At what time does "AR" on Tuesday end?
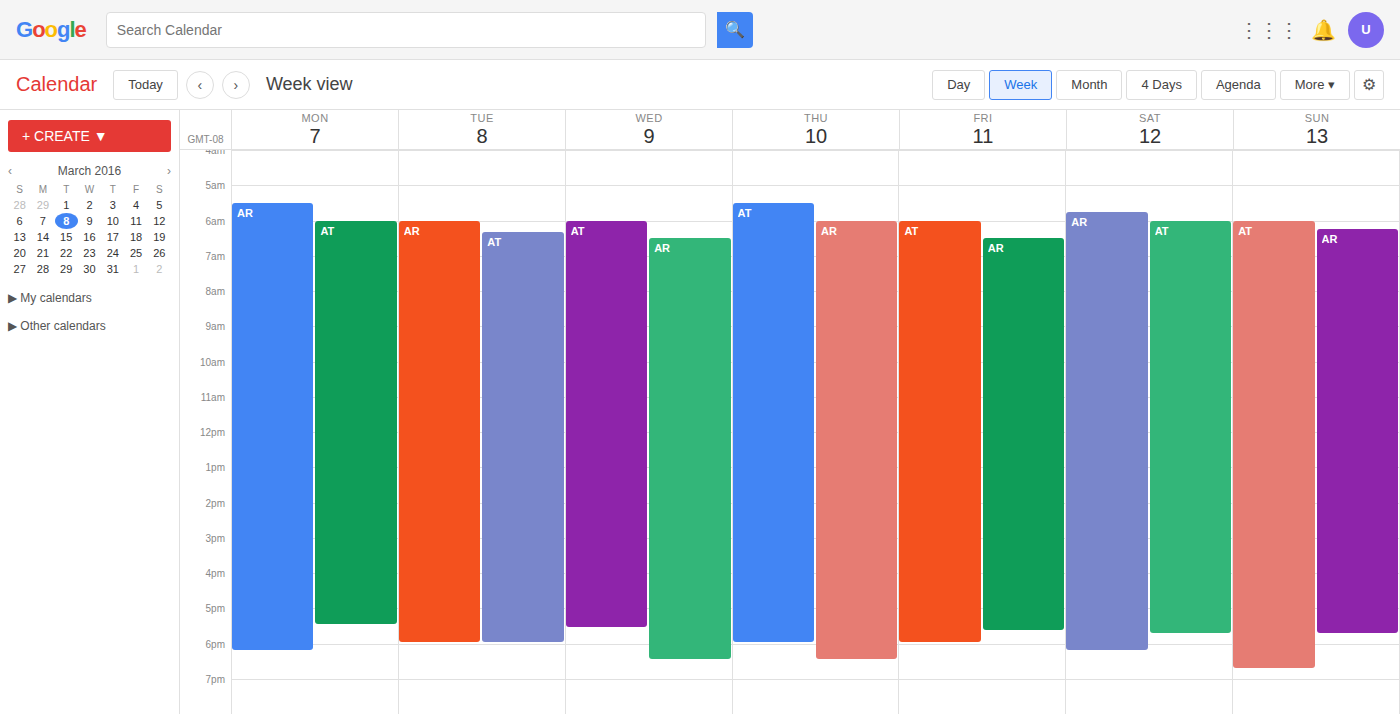
6:00 PM